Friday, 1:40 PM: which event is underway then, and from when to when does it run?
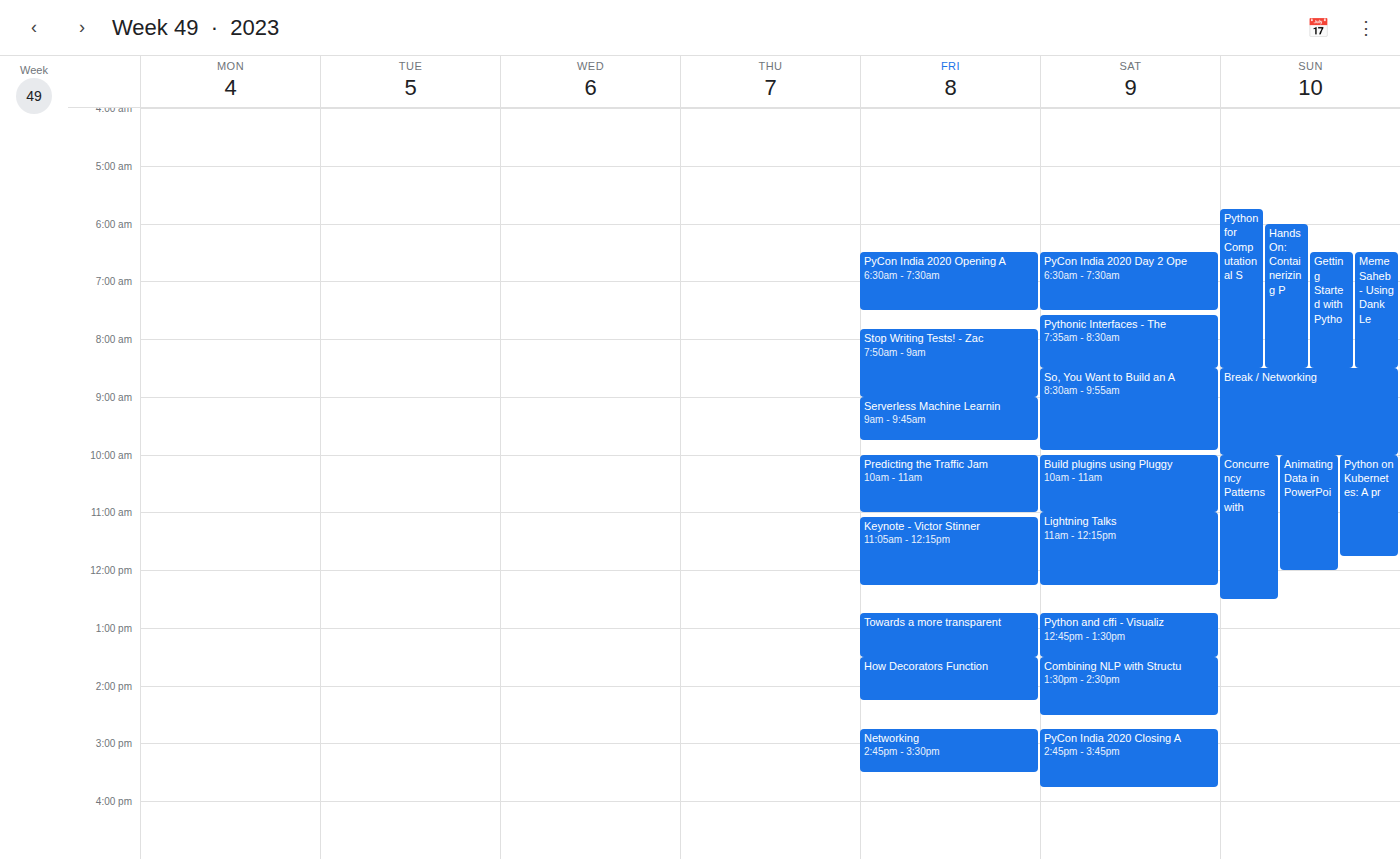
"How Decorators Function", 1:30 PM to 2:15 PM